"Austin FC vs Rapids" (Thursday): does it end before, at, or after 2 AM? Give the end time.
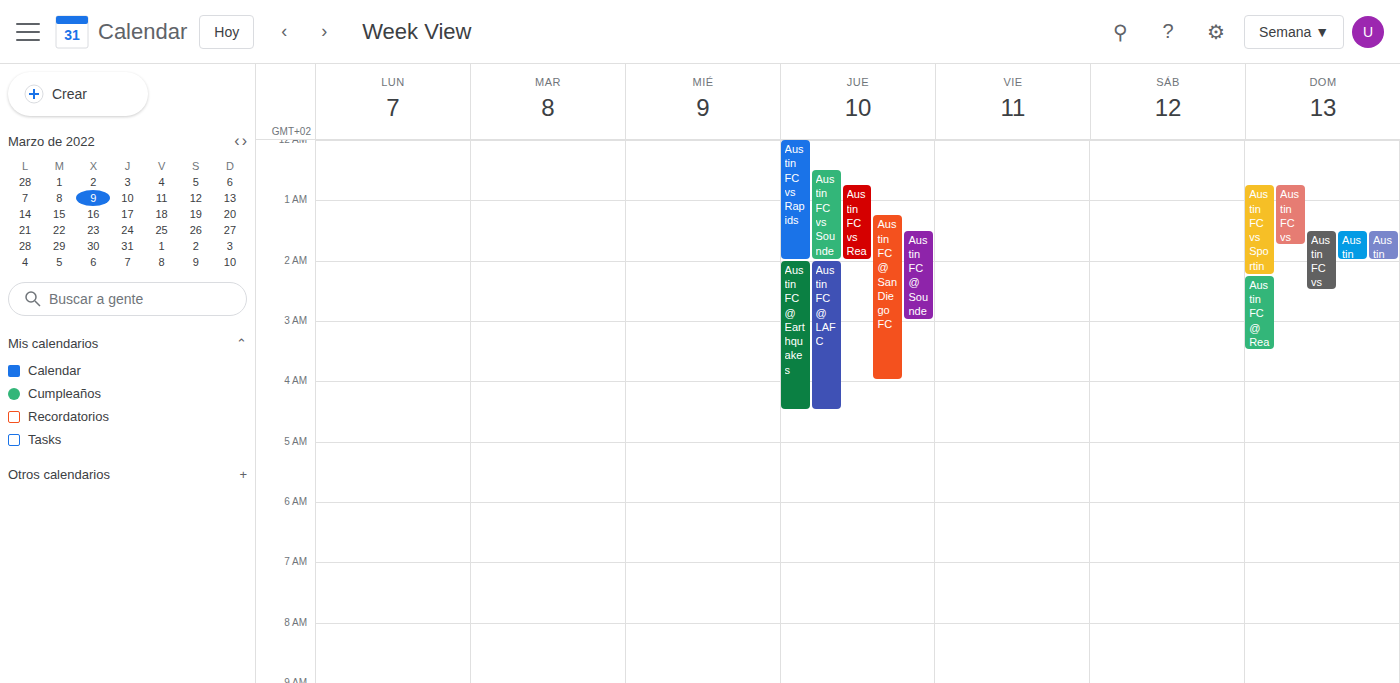
2:00 AM -- exactly at 2 AM, on the 2 AM line.